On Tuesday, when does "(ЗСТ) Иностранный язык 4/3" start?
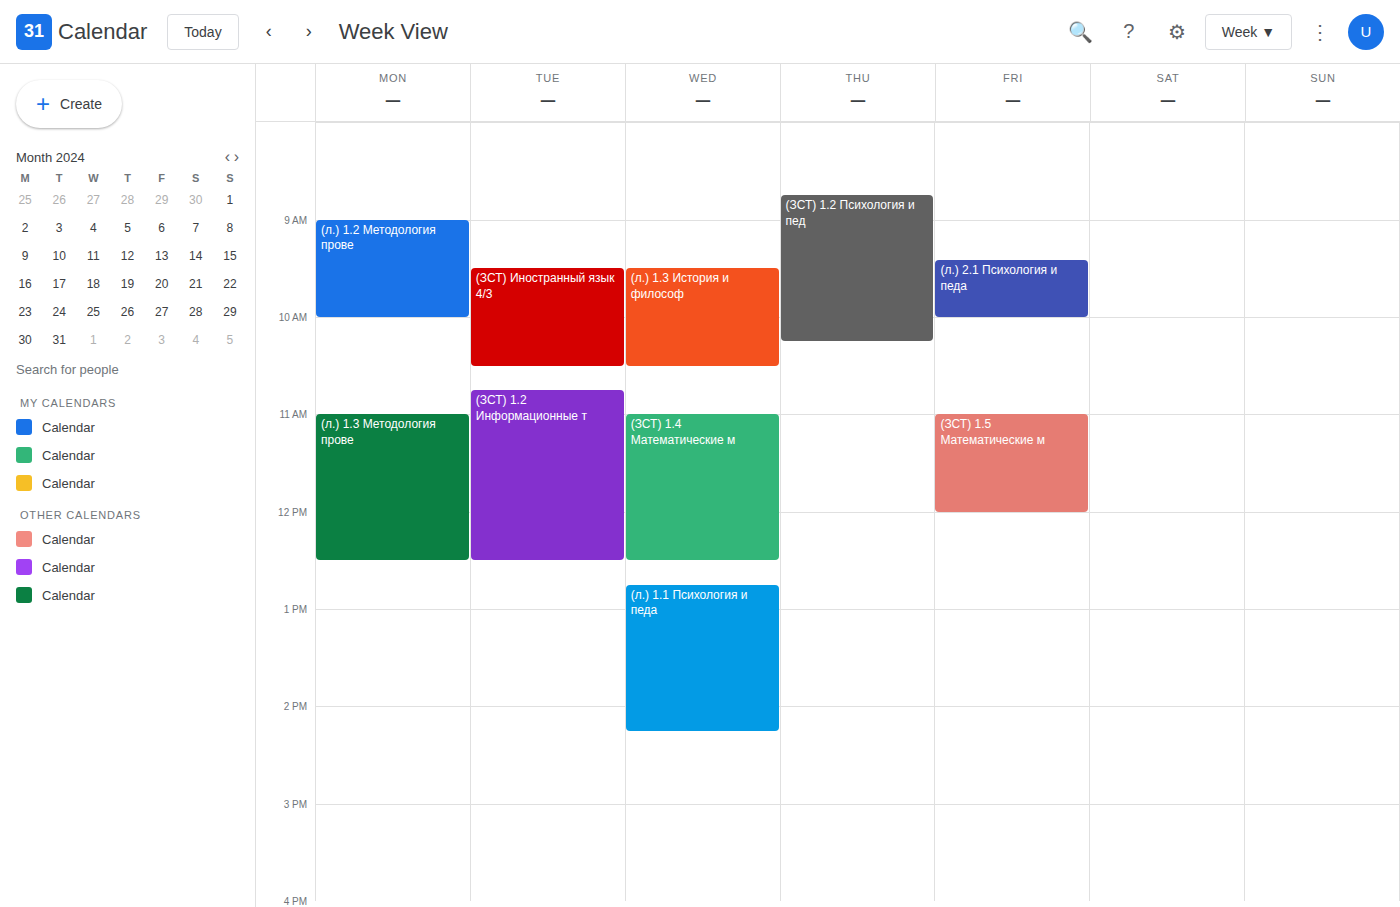
09:30